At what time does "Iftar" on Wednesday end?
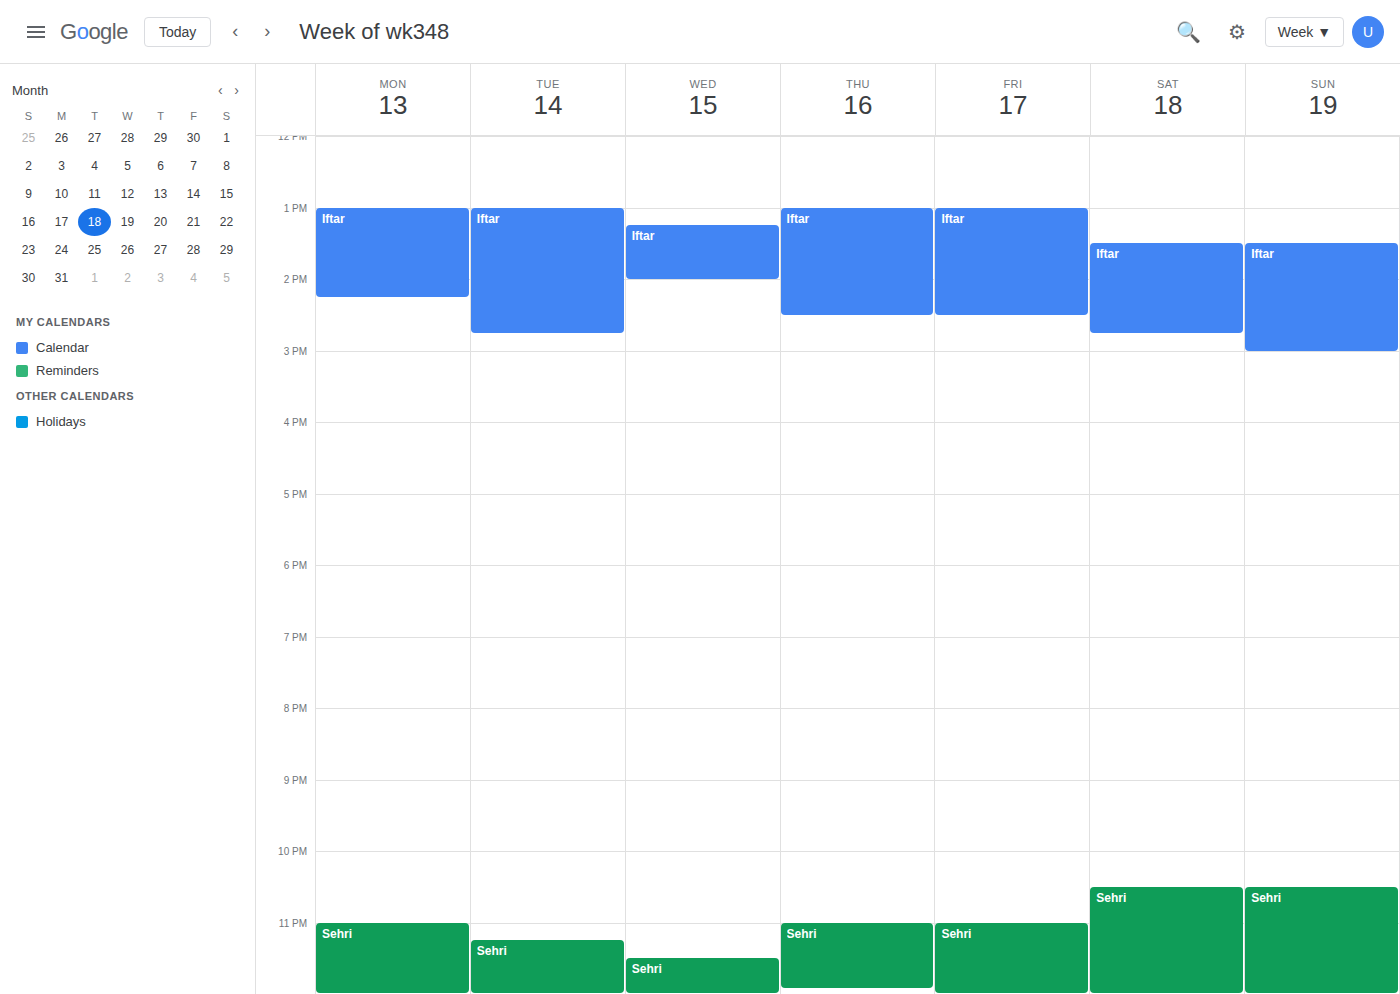
2:00 PM